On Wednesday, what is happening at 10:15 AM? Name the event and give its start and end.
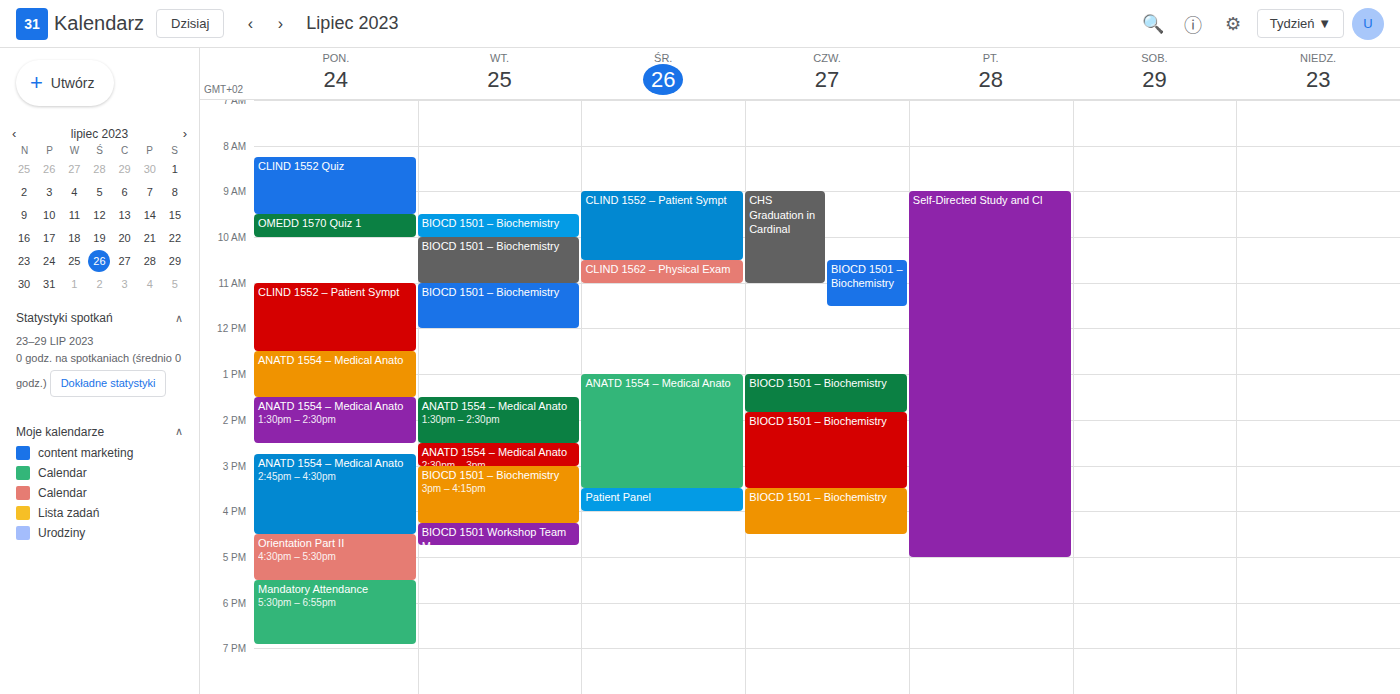
"CLIND 1552 – Patient Sympt", 9:00 AM to 10:30 AM